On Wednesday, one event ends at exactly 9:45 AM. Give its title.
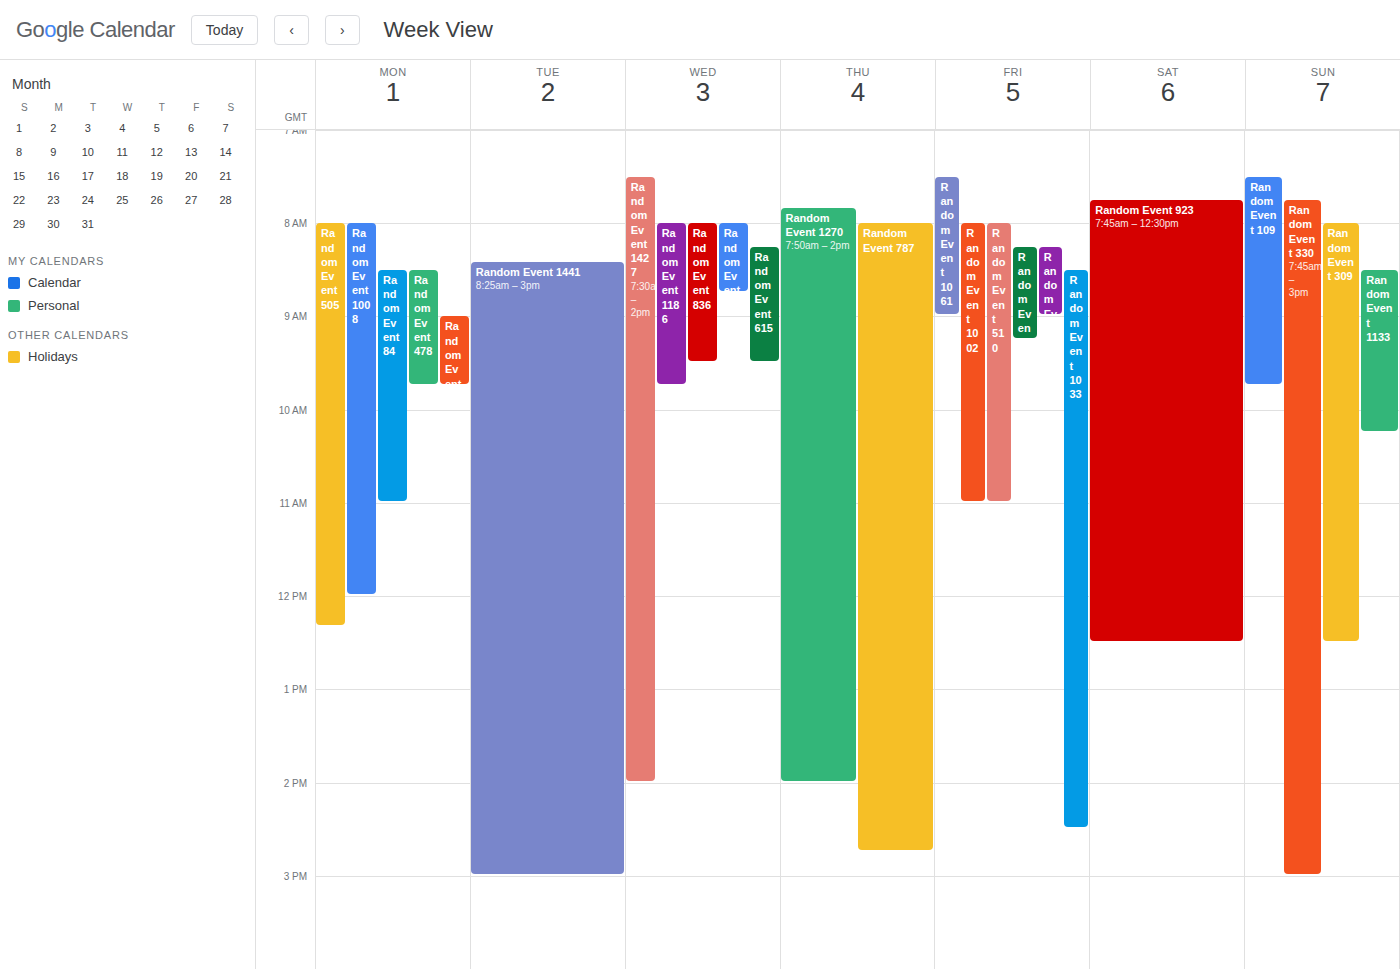
"Random Event 1186"